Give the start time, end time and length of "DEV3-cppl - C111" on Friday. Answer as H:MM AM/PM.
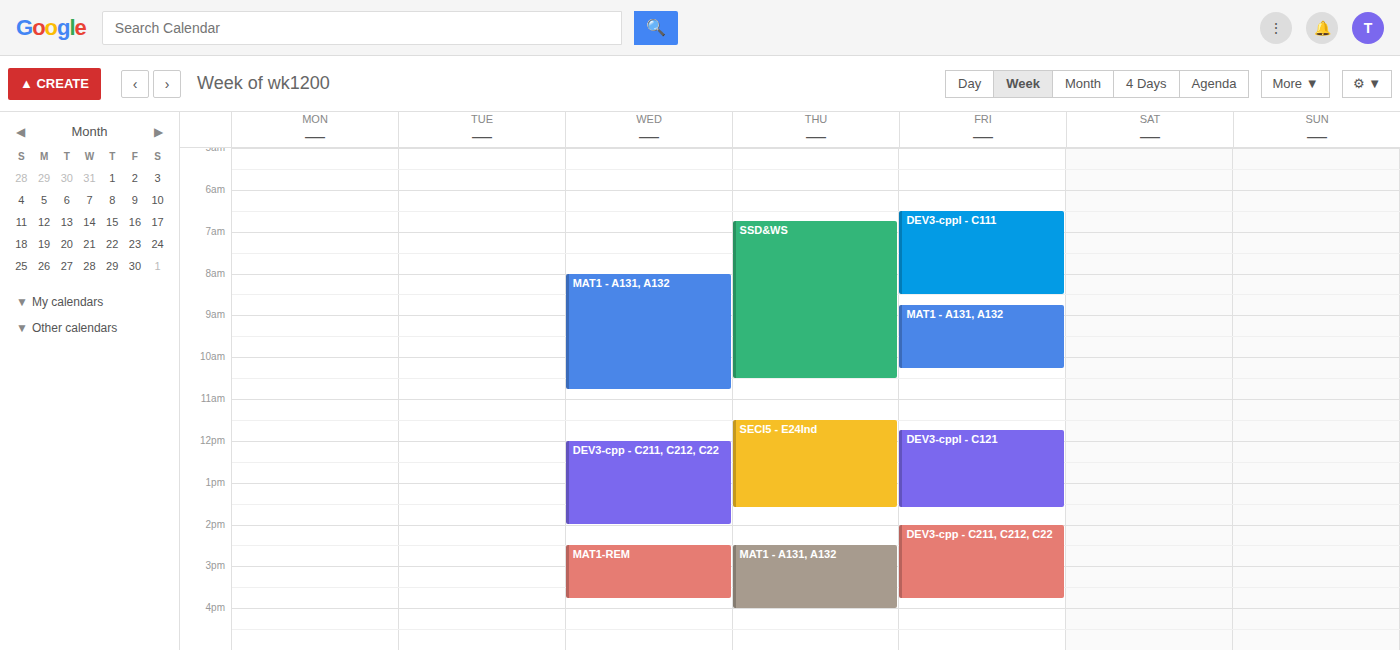
6:30 AM to 8:30 AM, 2 hours